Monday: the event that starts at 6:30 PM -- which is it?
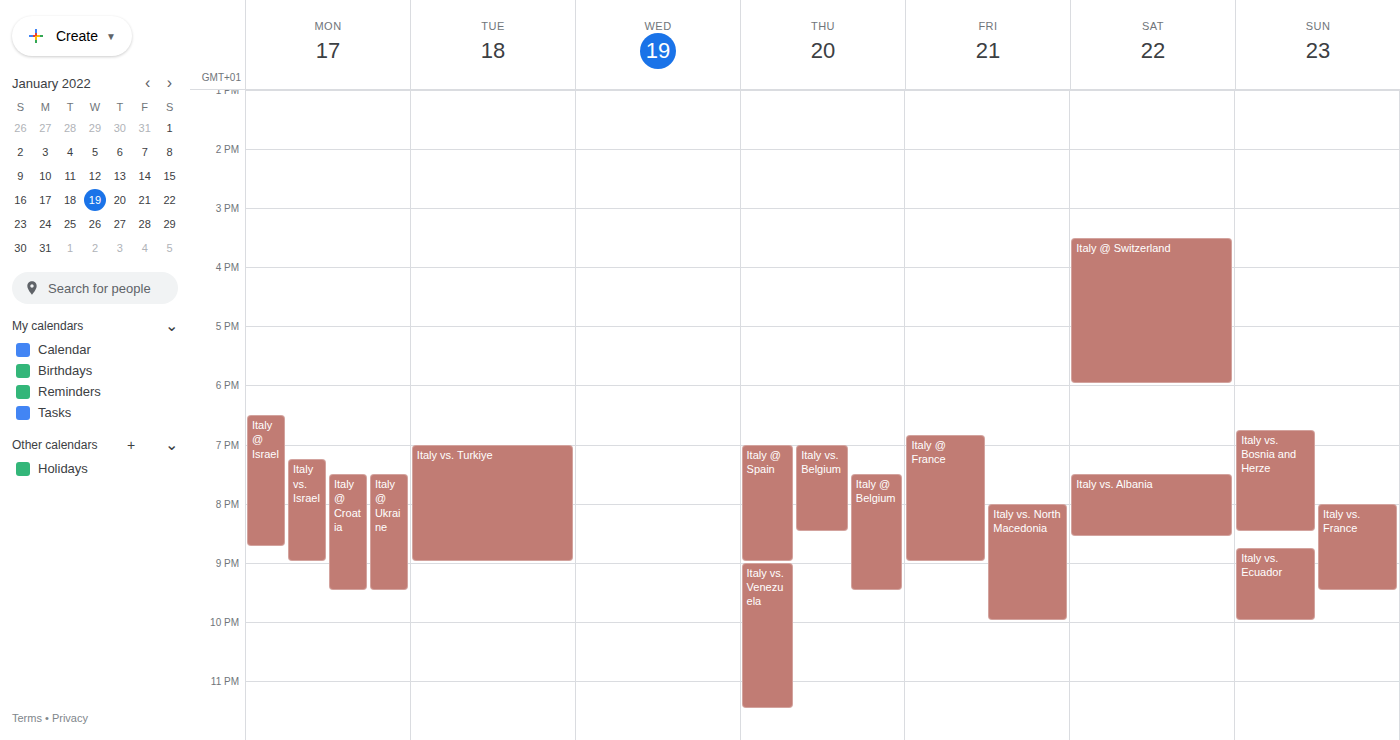
"Italy @ Israel"